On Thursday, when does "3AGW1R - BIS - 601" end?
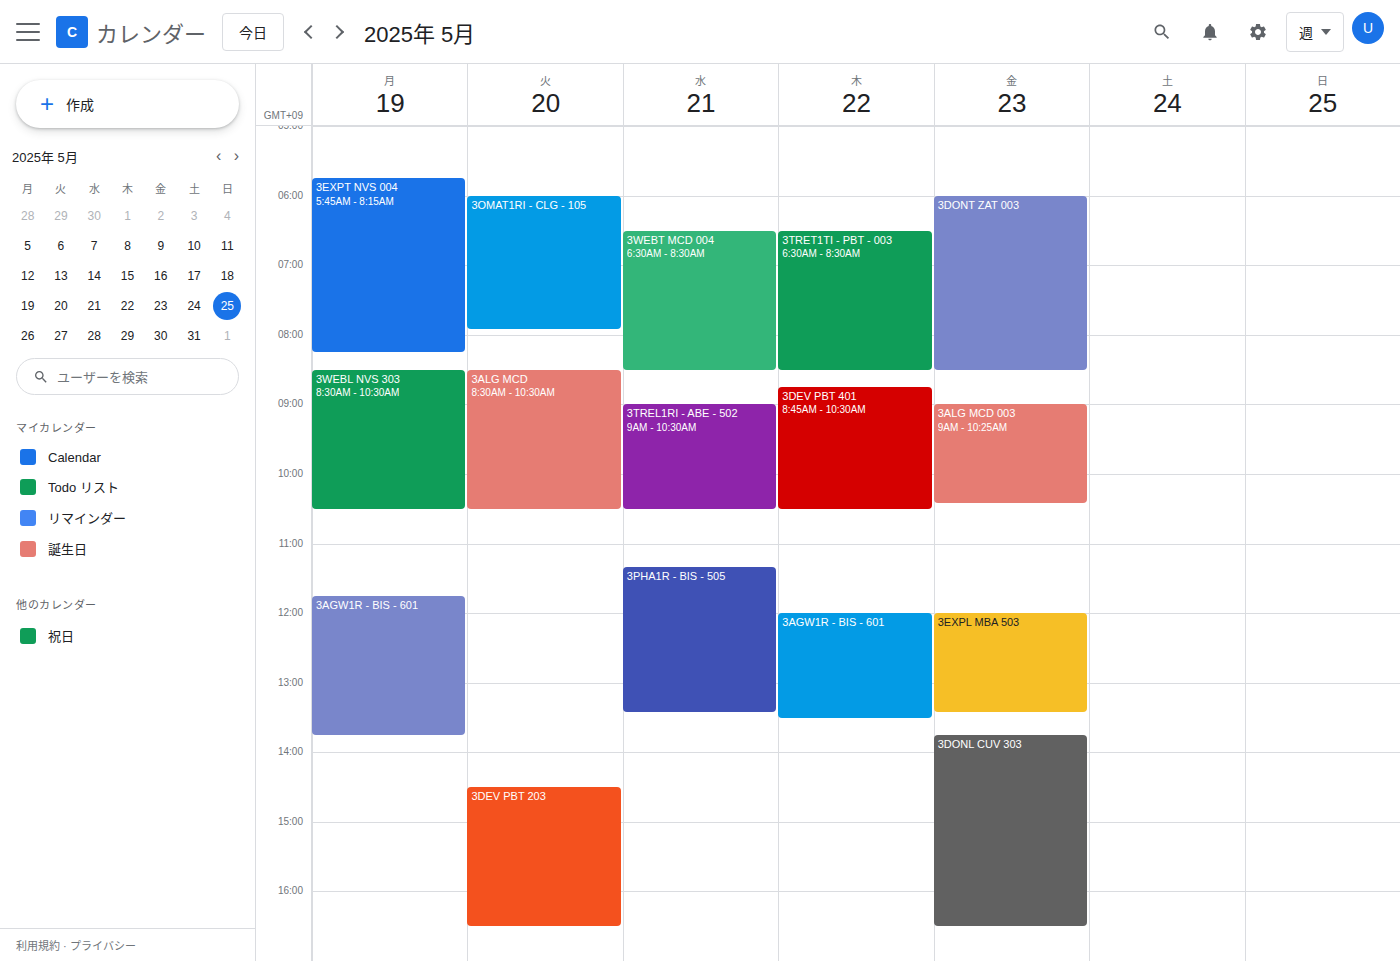
1:30 PM